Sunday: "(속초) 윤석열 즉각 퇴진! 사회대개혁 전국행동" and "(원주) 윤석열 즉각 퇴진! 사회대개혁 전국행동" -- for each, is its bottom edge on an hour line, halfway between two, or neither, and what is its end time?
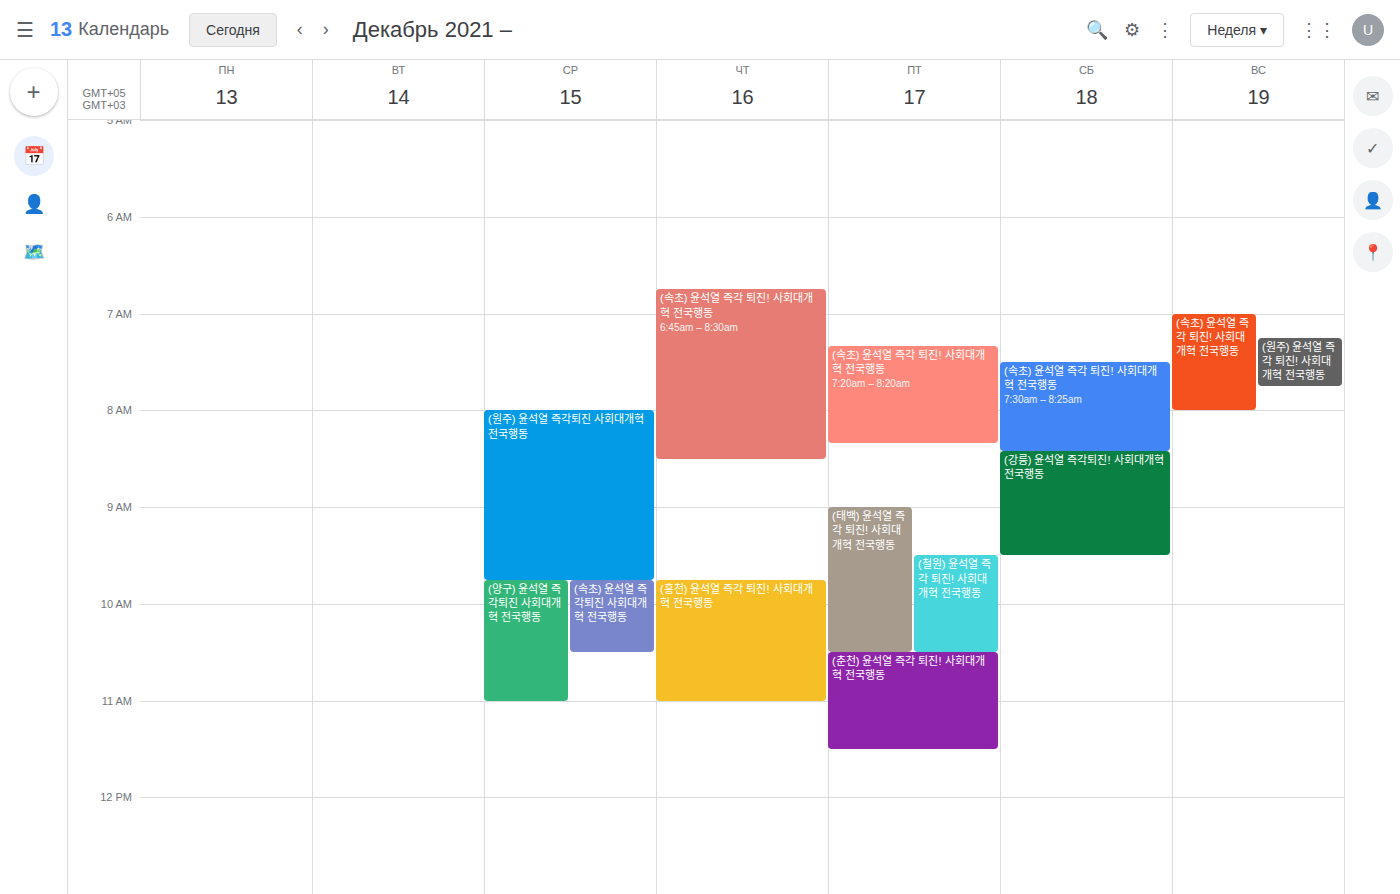
"(속초) 윤석열 즉각 퇴진! 사회대개혁 전국행동": 08:00, exactly on the 08:00 line. "(원주) 윤석열 즉각 퇴진! 사회대개혁 전국행동": 07:45, neither: three quarters of the way from the 07:00 line to the 08:00 line.